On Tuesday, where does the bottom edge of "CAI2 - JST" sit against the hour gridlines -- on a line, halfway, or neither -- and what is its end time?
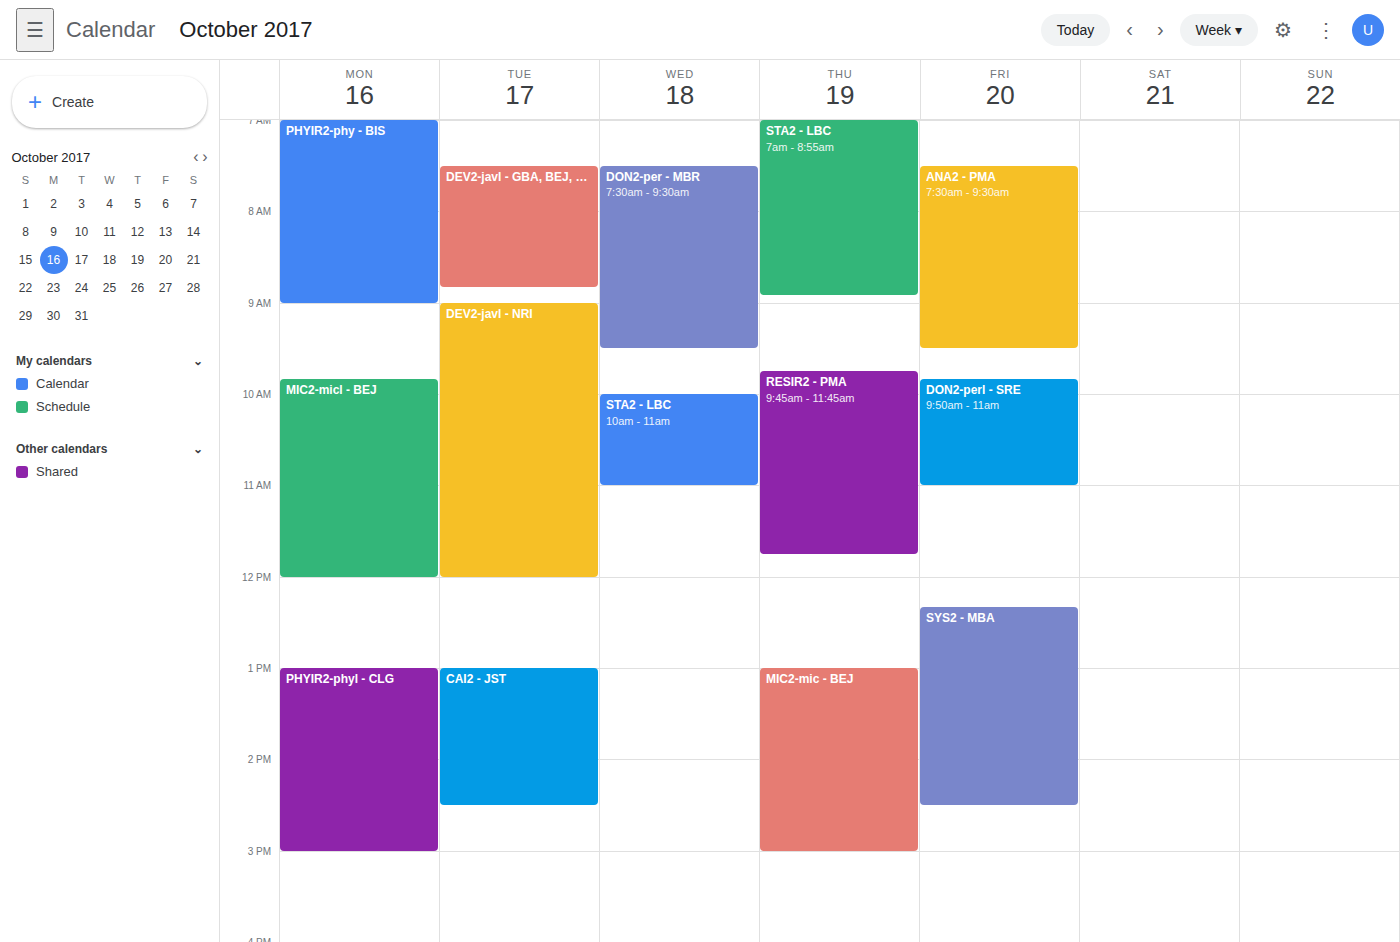
2:30 PM -- halfway between the 2 PM and 3 PM lines.